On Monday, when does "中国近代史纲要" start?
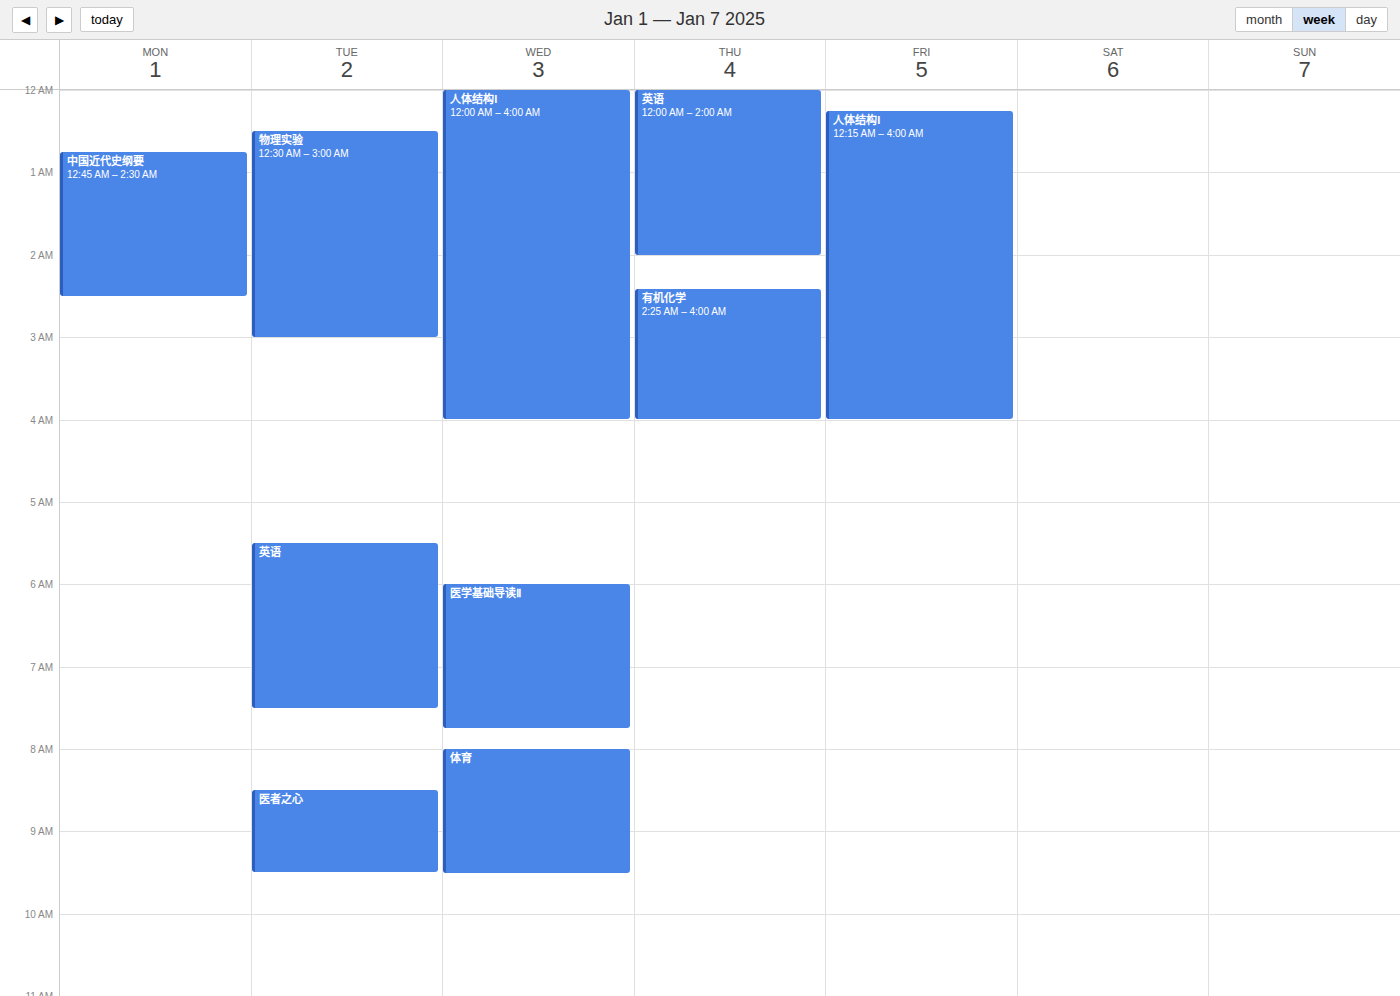
00:45